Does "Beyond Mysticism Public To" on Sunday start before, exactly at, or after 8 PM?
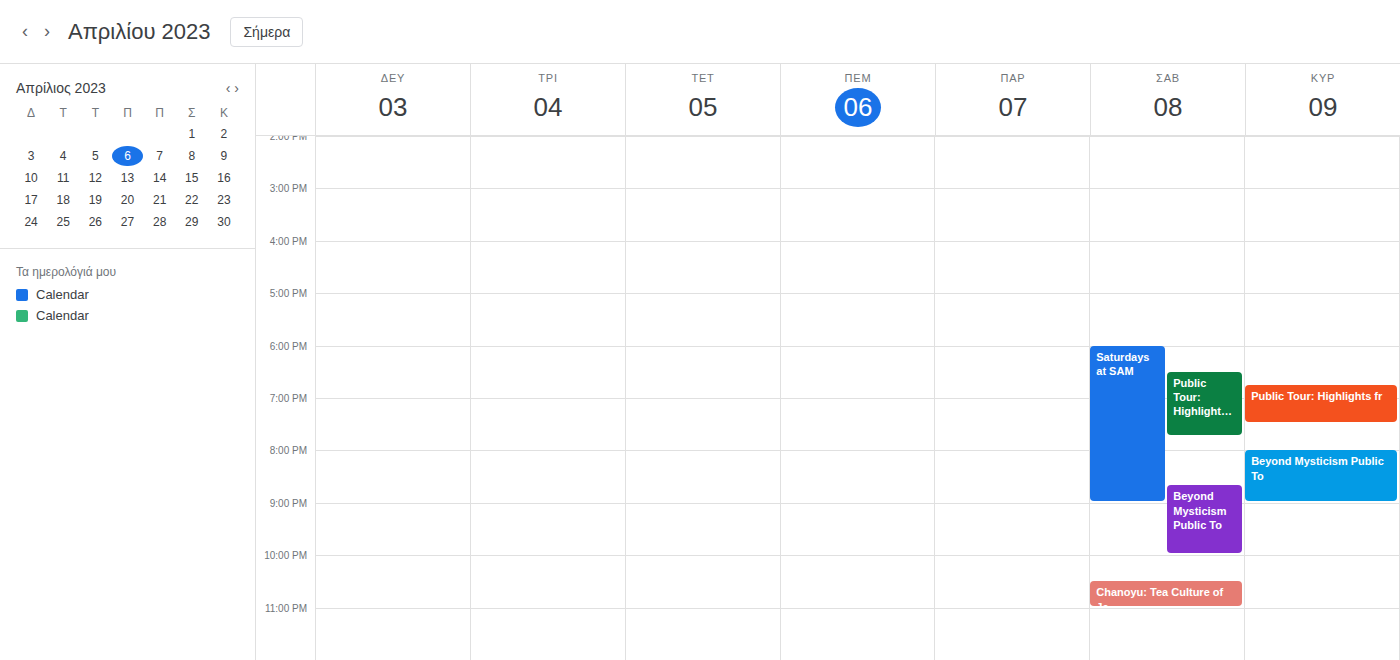
8:00 PM -- exactly at 8 PM, on the 8 PM line.